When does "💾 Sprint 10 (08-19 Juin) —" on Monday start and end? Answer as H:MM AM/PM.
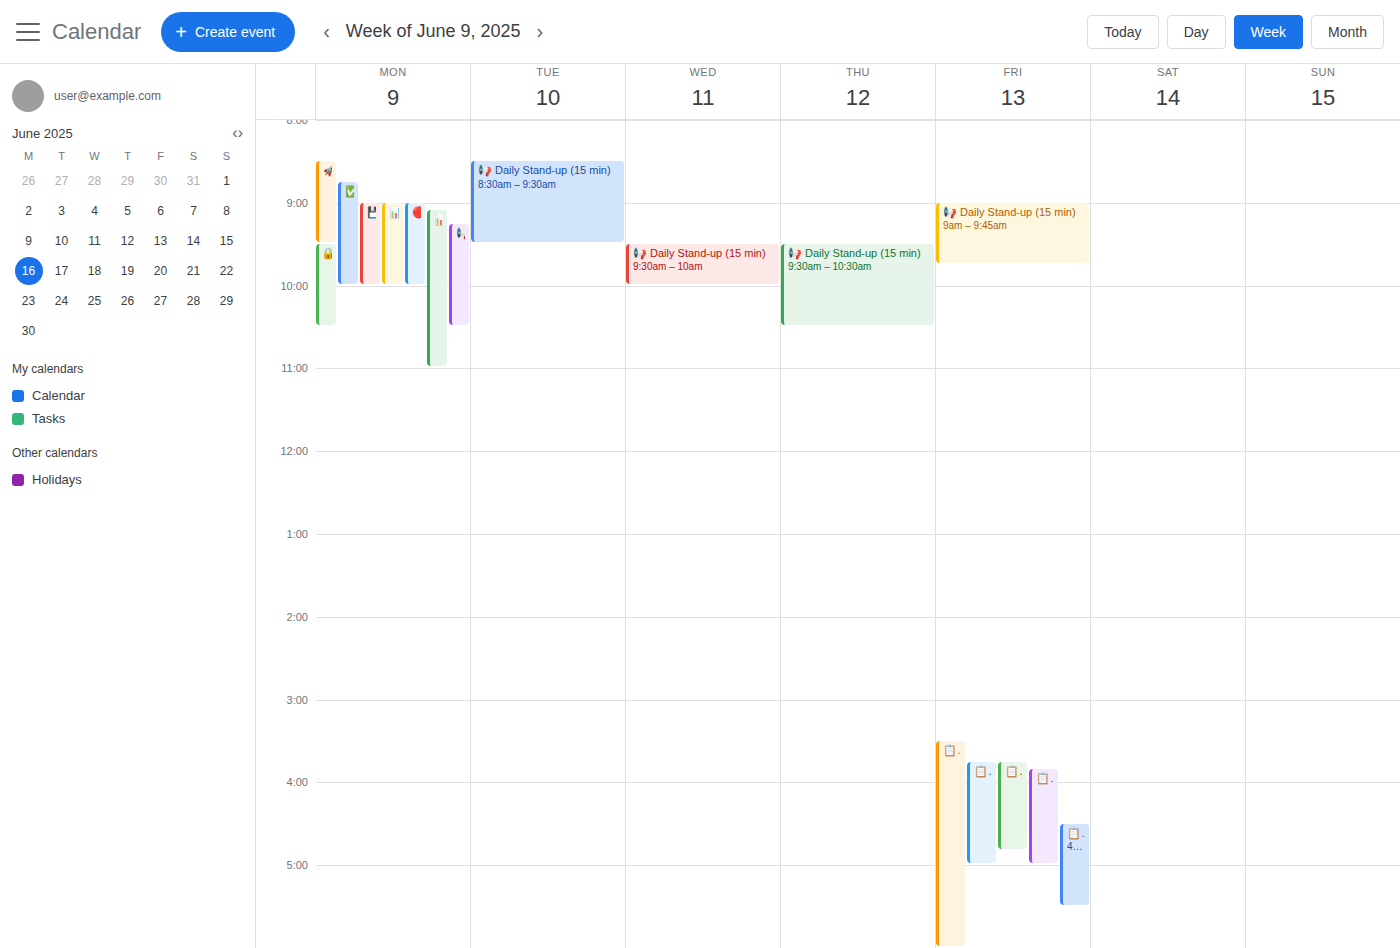
9:00 AM to 10:00 AM